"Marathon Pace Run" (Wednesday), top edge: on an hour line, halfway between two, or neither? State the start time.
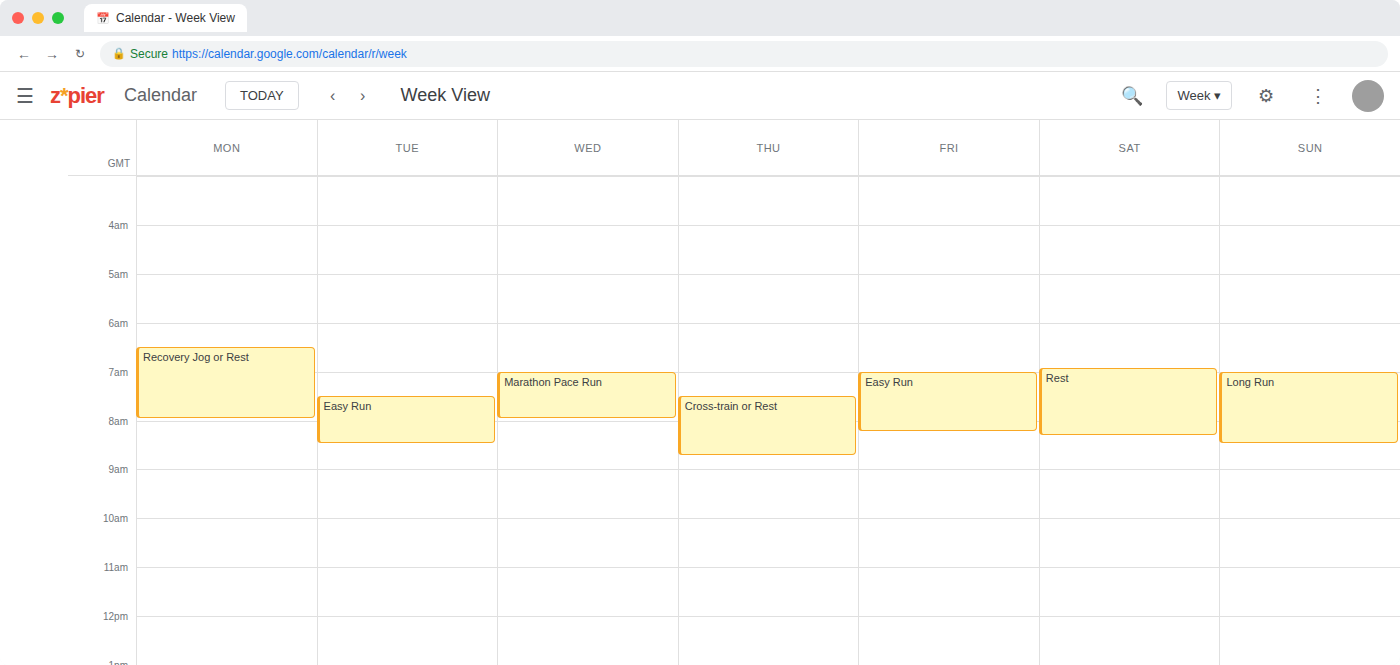
07:00 -- exactly on the 07:00 line.